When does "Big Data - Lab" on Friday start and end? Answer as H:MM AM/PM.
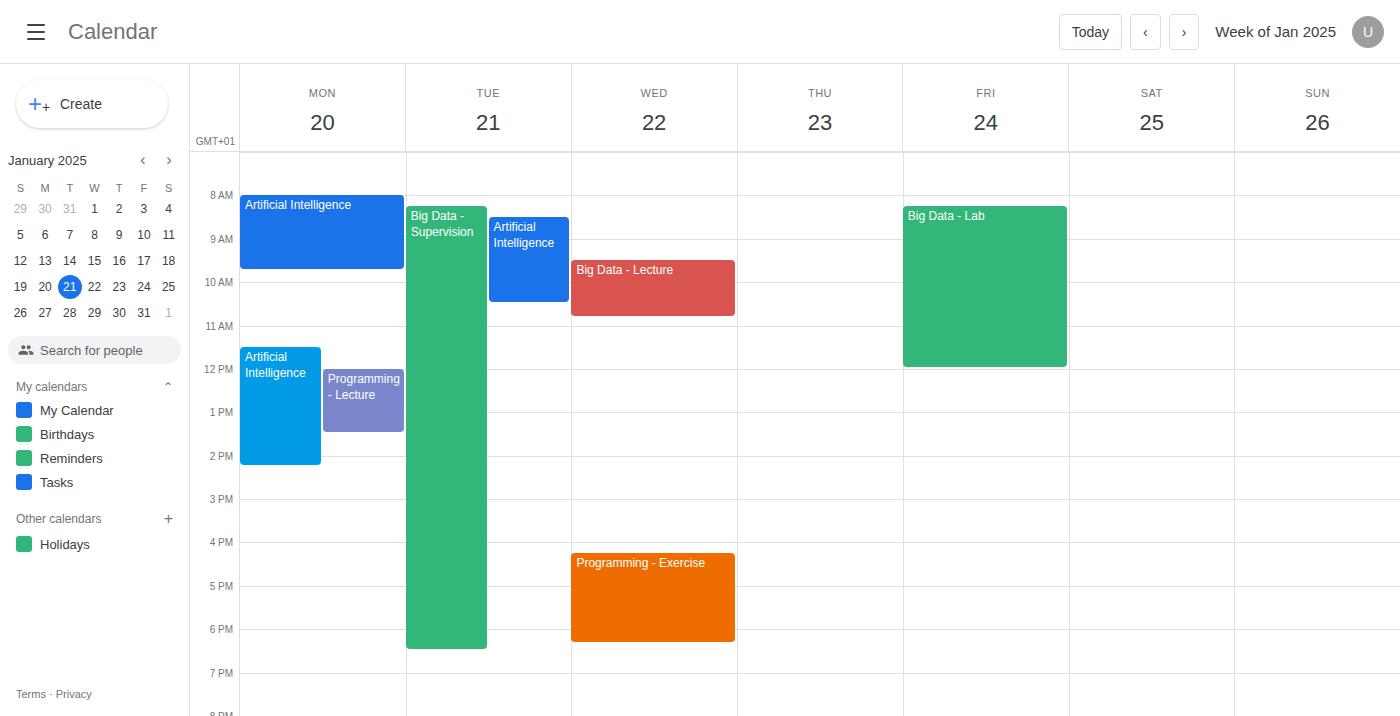
8:15 AM to 12:00 PM